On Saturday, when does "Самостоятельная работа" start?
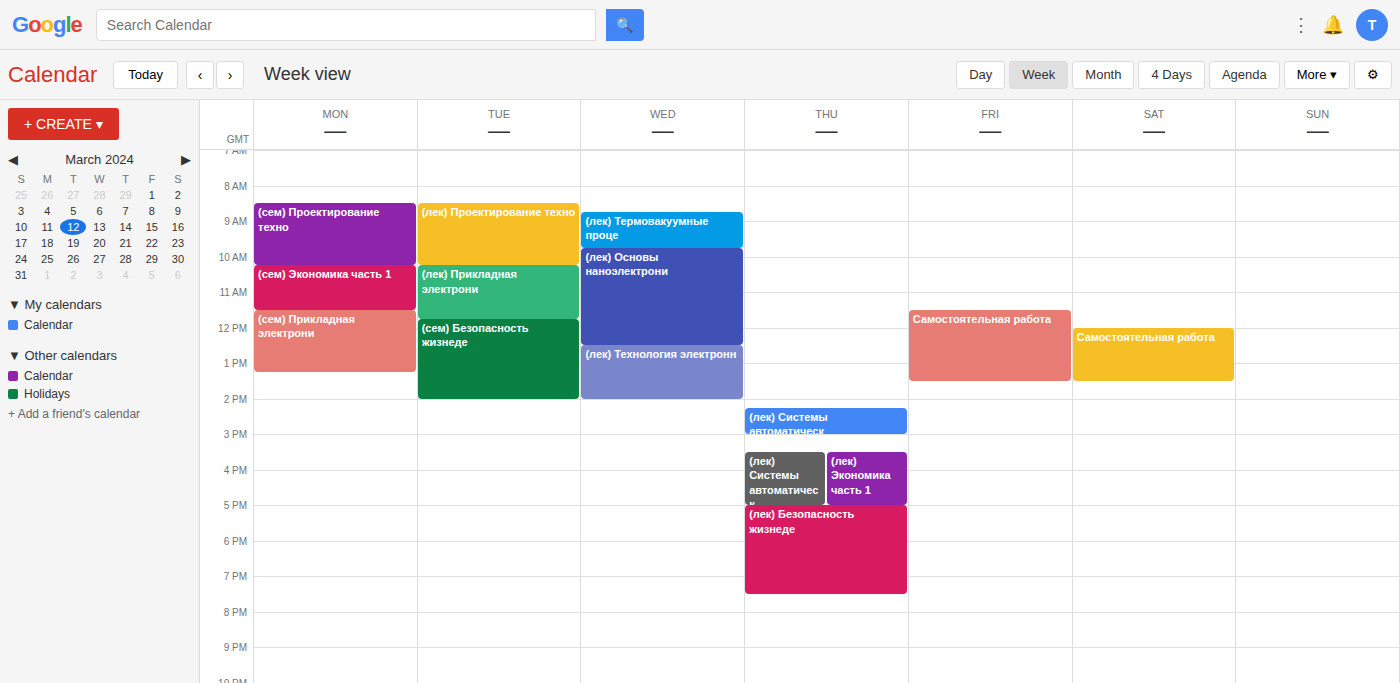
12:00 PM